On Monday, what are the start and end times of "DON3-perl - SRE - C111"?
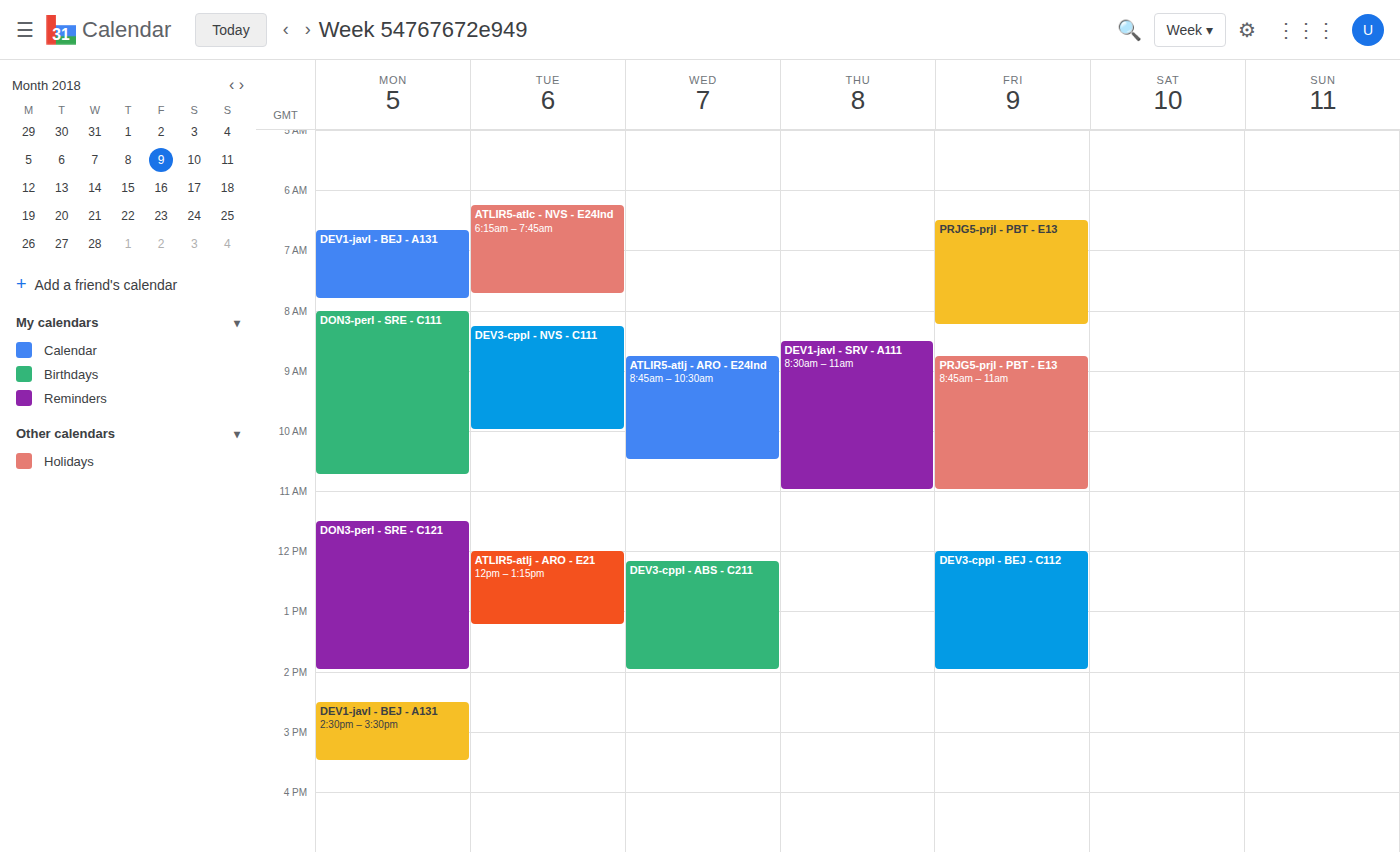
8:00 AM to 10:45 AM